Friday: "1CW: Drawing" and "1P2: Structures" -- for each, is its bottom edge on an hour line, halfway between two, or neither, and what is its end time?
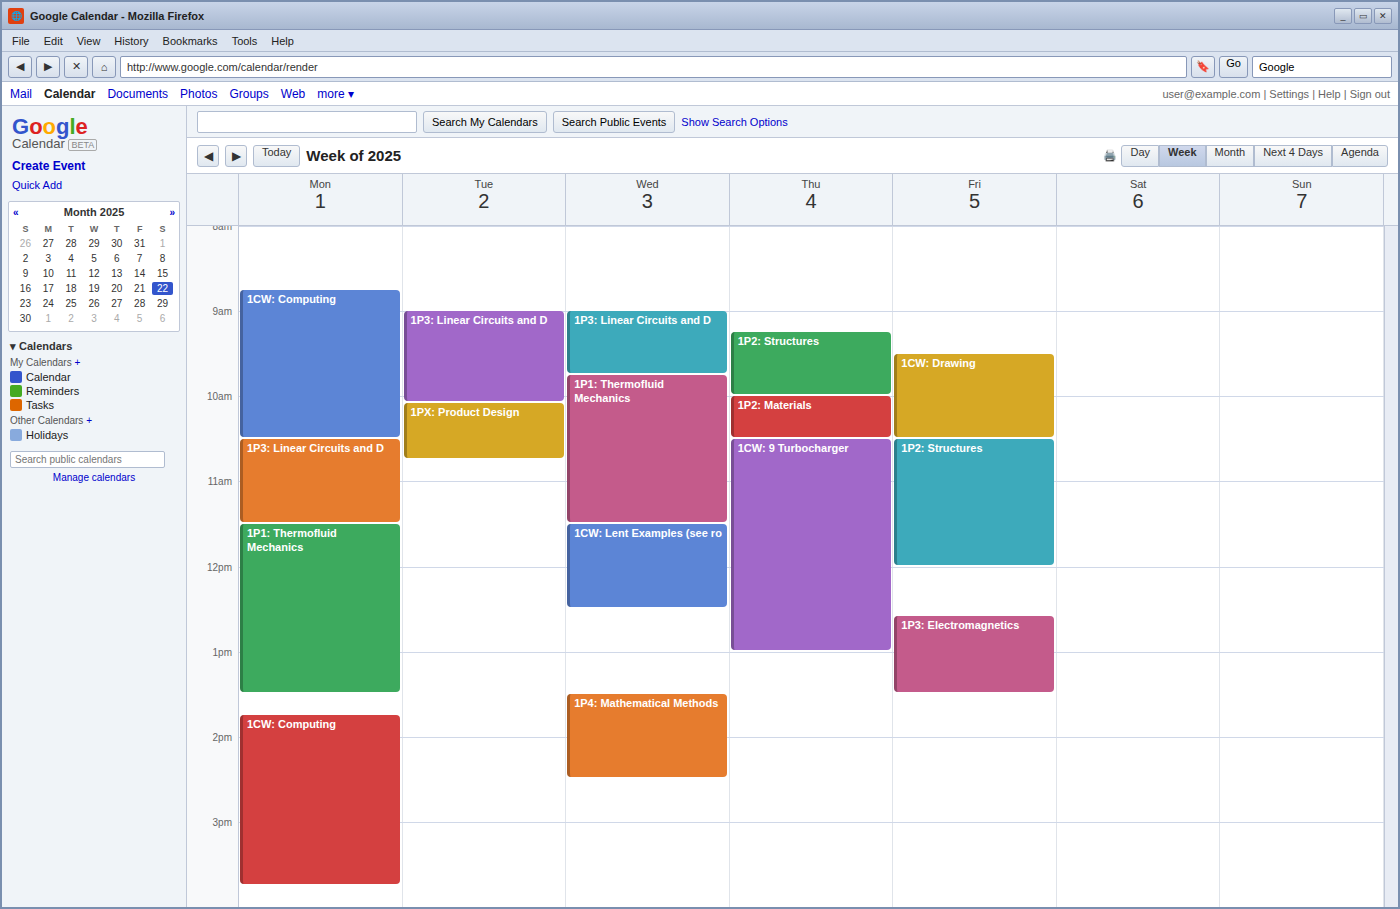
"1CW: Drawing": 10:30 AM, halfway between the 10 AM and 11 AM lines. "1P2: Structures": 12:00 PM, exactly on the 12 PM line.